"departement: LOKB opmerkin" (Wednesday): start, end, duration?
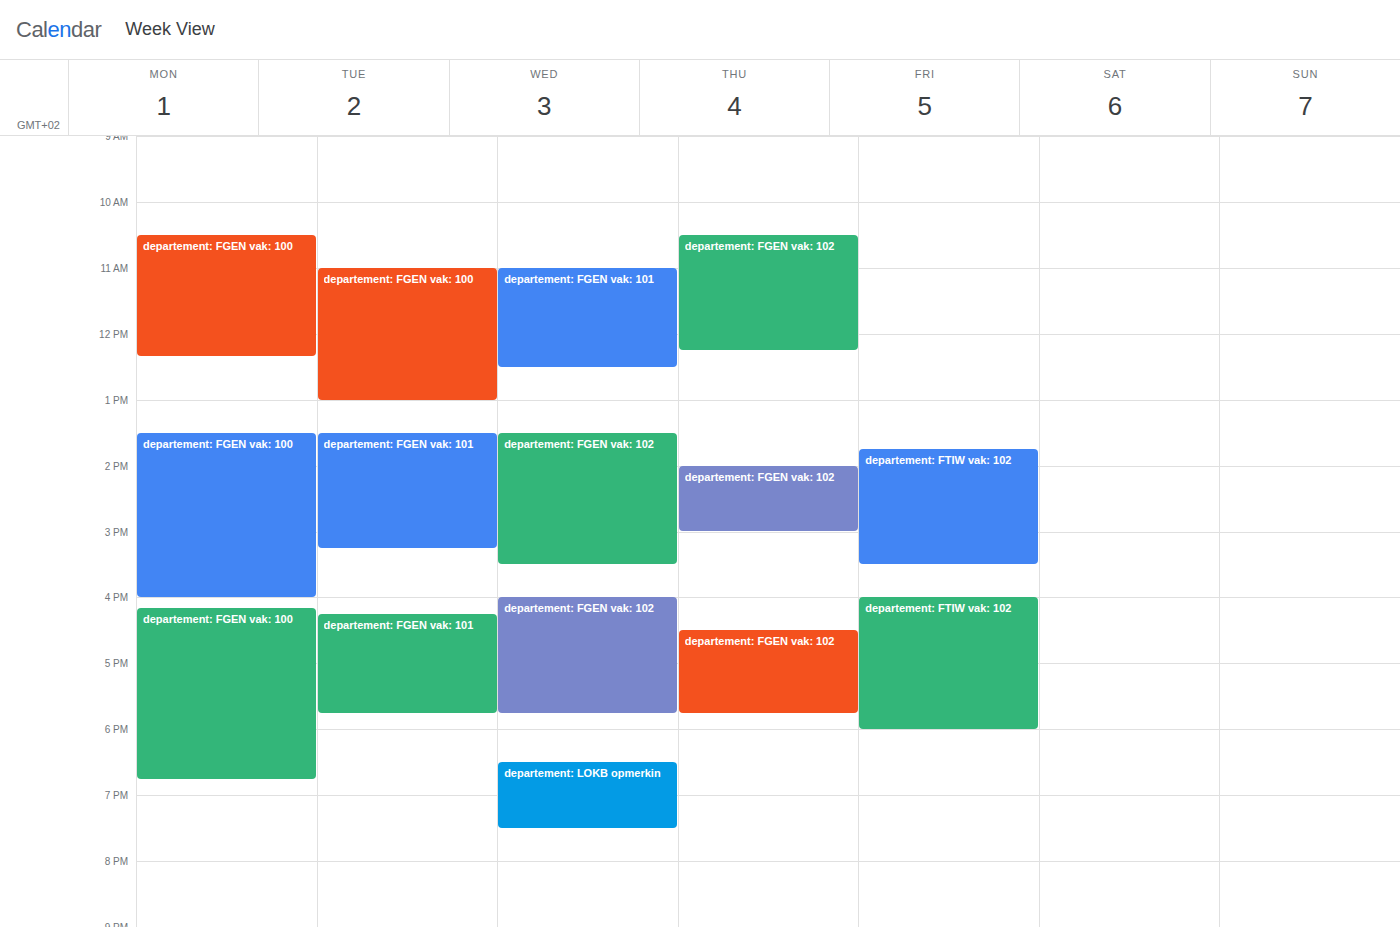
6:30 PM to 7:30 PM, 1 hour